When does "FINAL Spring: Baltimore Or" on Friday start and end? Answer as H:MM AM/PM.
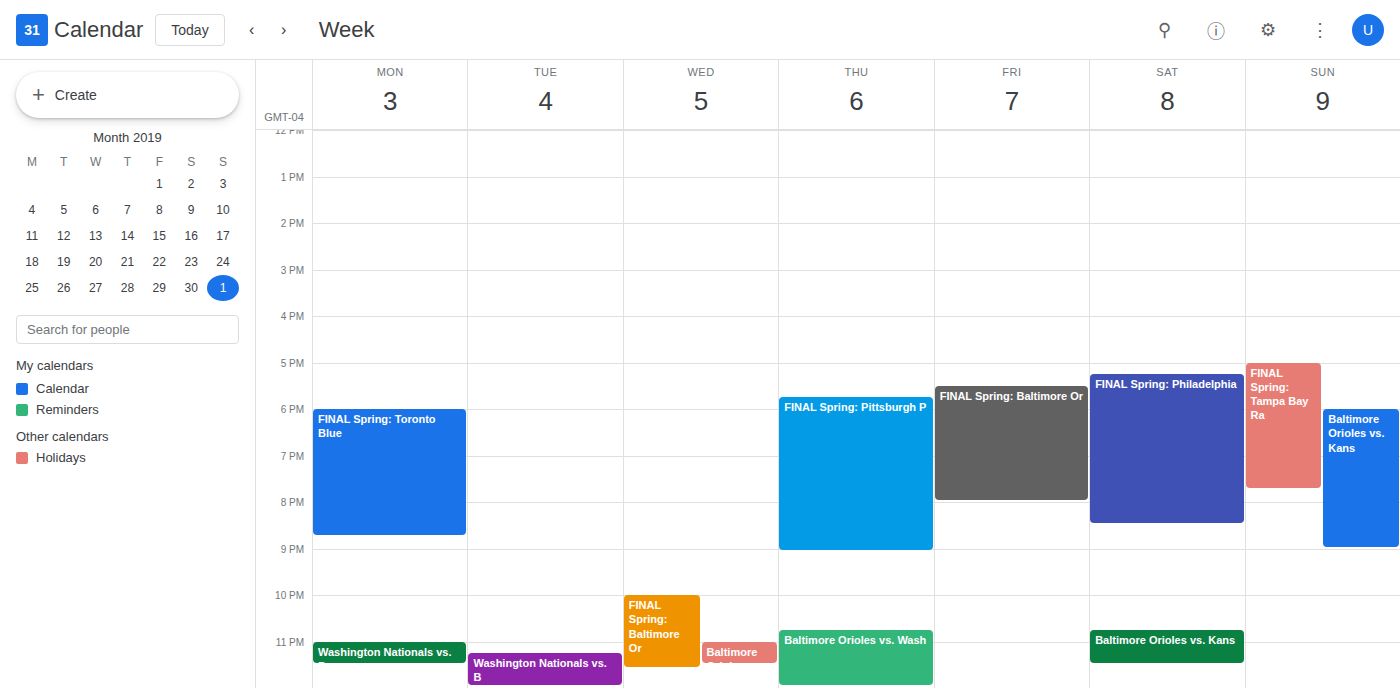
5:30 PM to 8:00 PM